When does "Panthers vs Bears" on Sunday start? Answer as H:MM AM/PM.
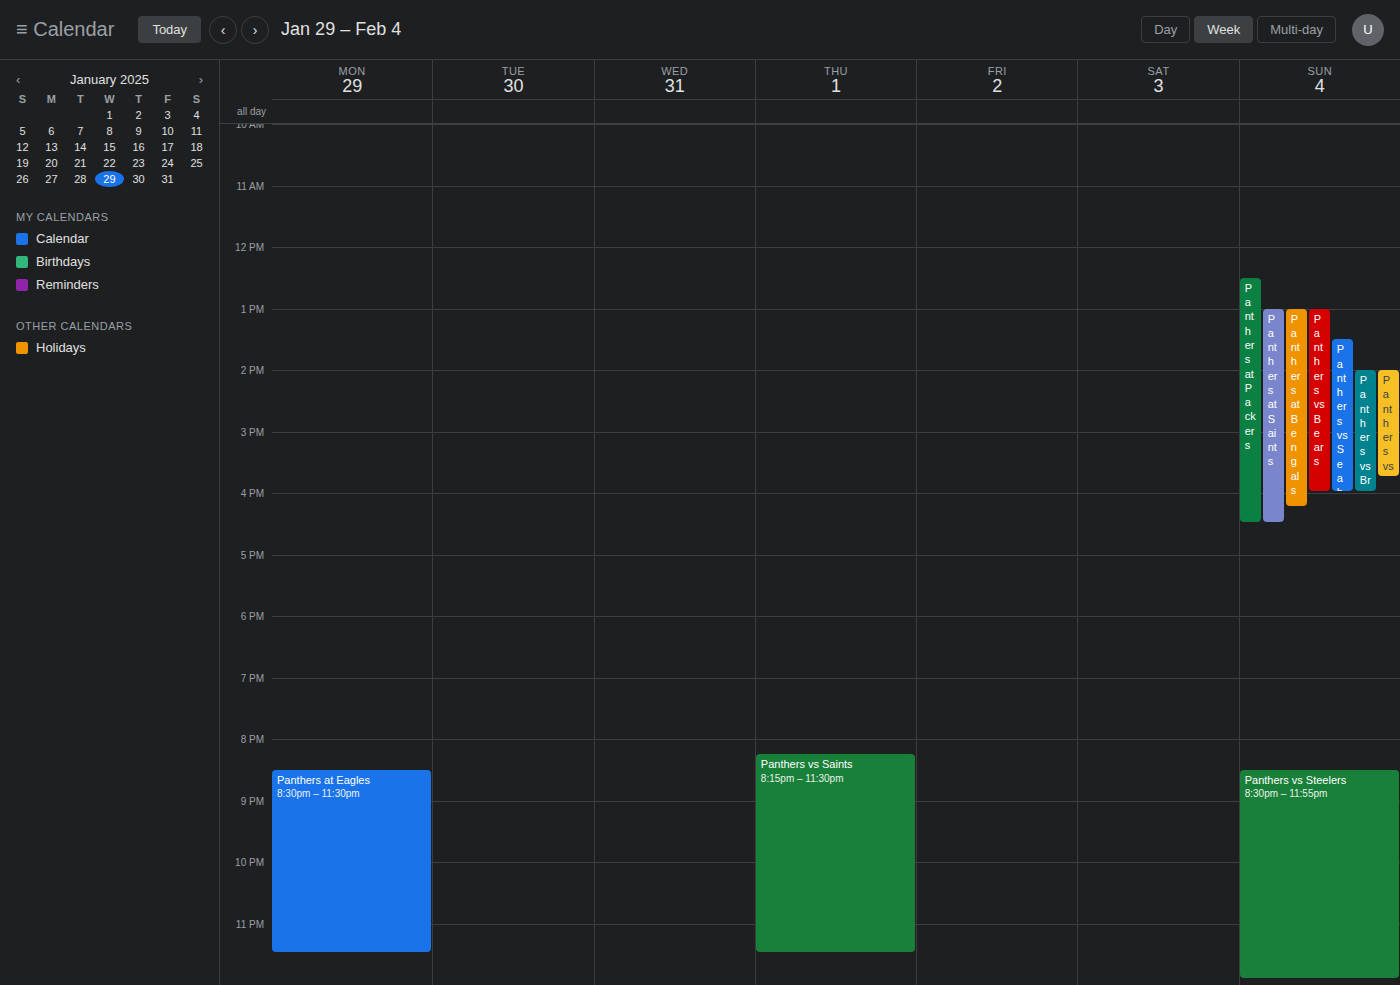
1:00 PM